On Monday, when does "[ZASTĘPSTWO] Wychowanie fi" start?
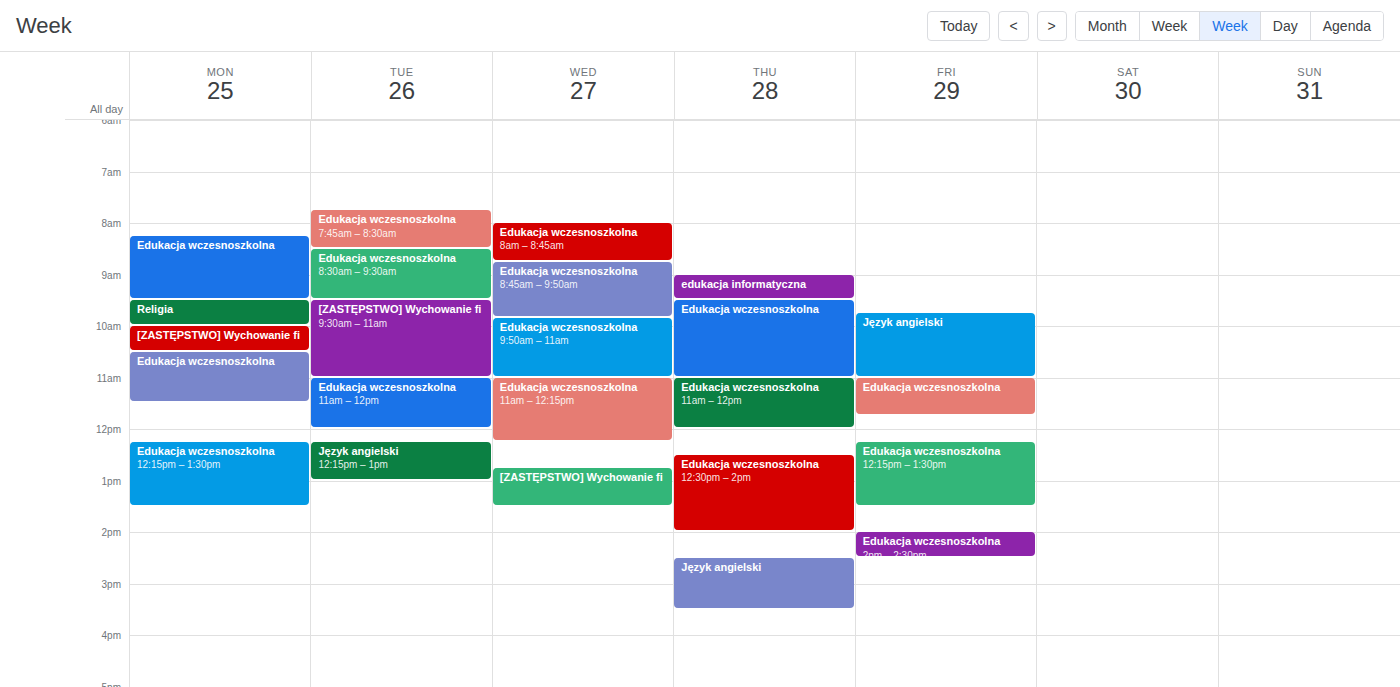
10:00 AM